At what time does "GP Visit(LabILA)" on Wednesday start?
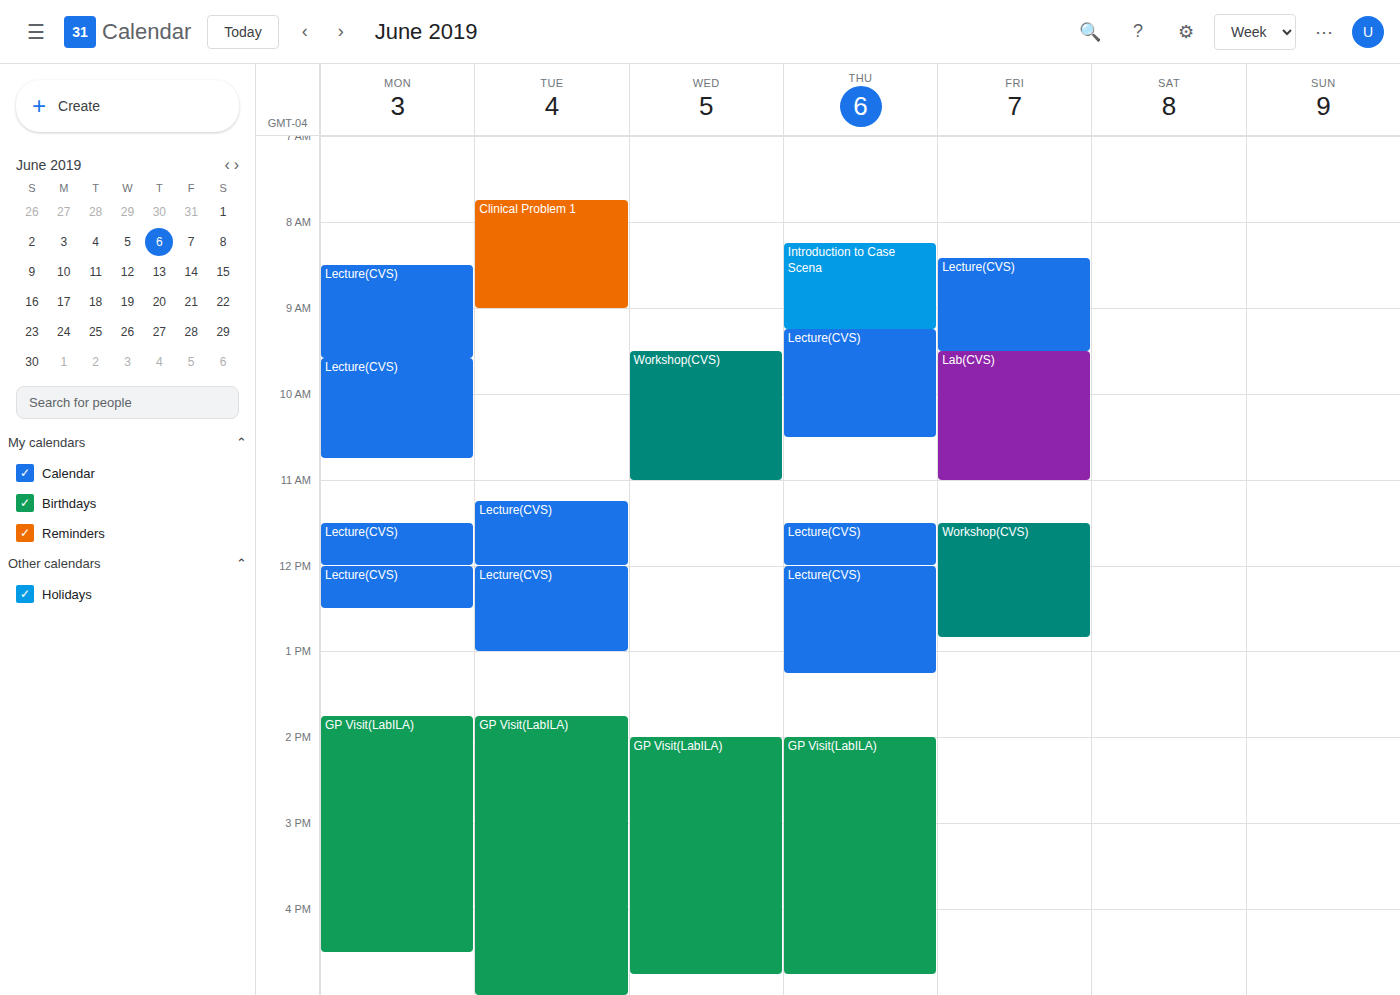
2:00 PM